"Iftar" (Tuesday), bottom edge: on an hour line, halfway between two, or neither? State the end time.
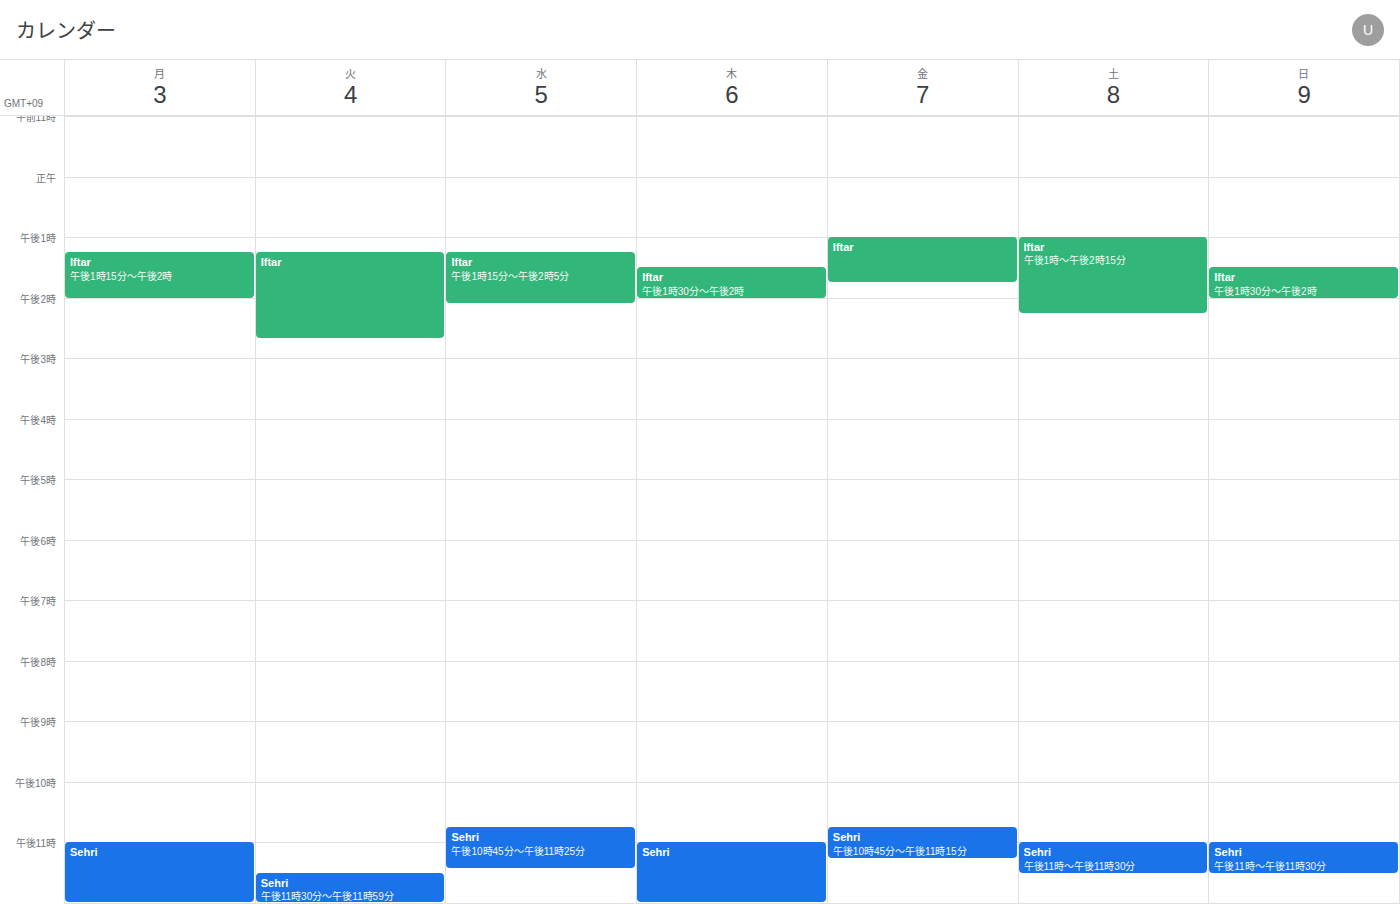
2:40 PM -- neither: 40 minutes below the 2 PM line and 20 minutes above the 3 PM line.